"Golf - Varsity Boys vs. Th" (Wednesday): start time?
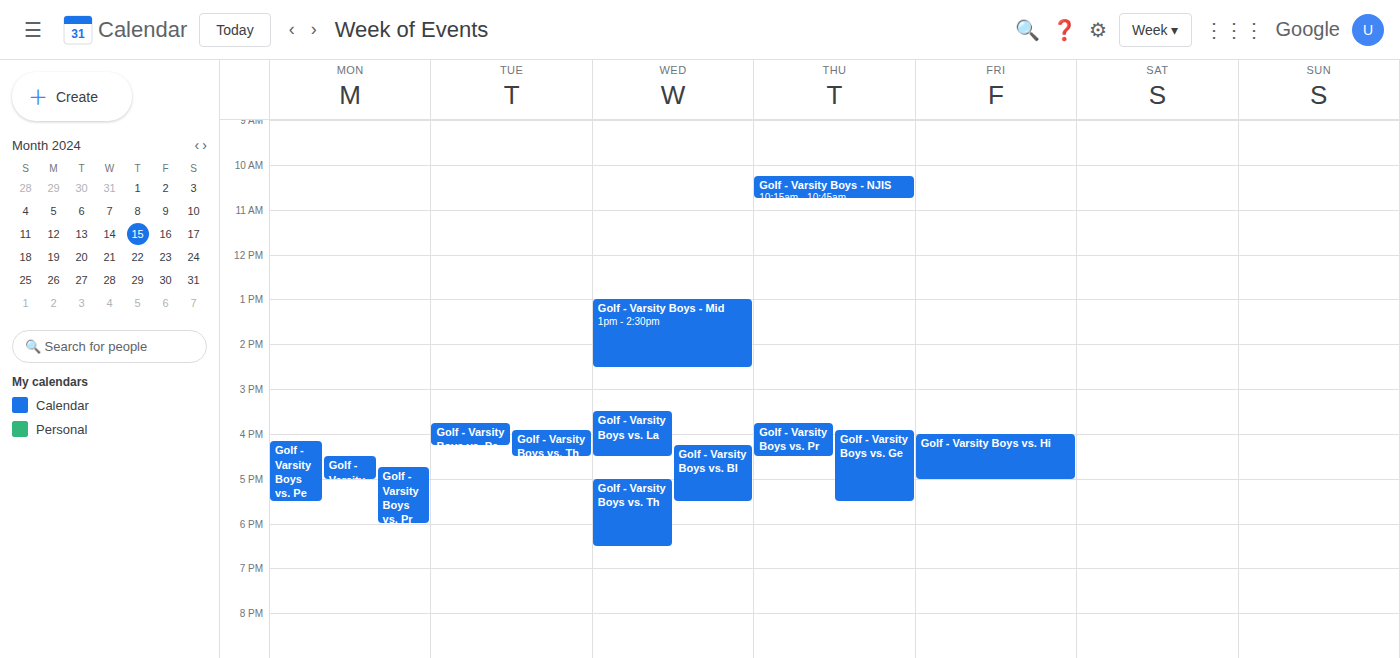
5:00 PM